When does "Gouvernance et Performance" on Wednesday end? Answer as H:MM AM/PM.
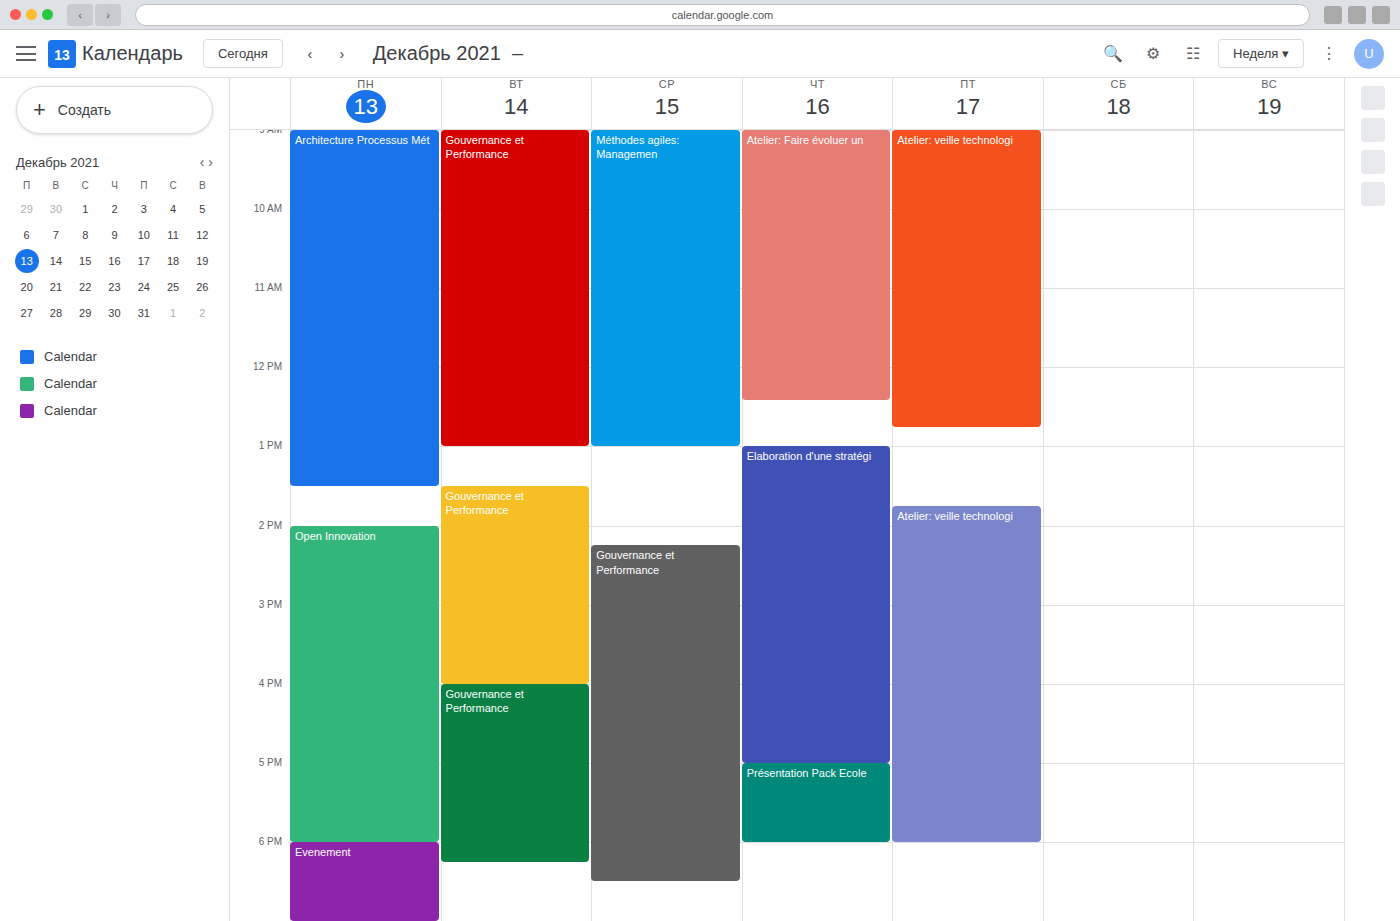
6:30 PM